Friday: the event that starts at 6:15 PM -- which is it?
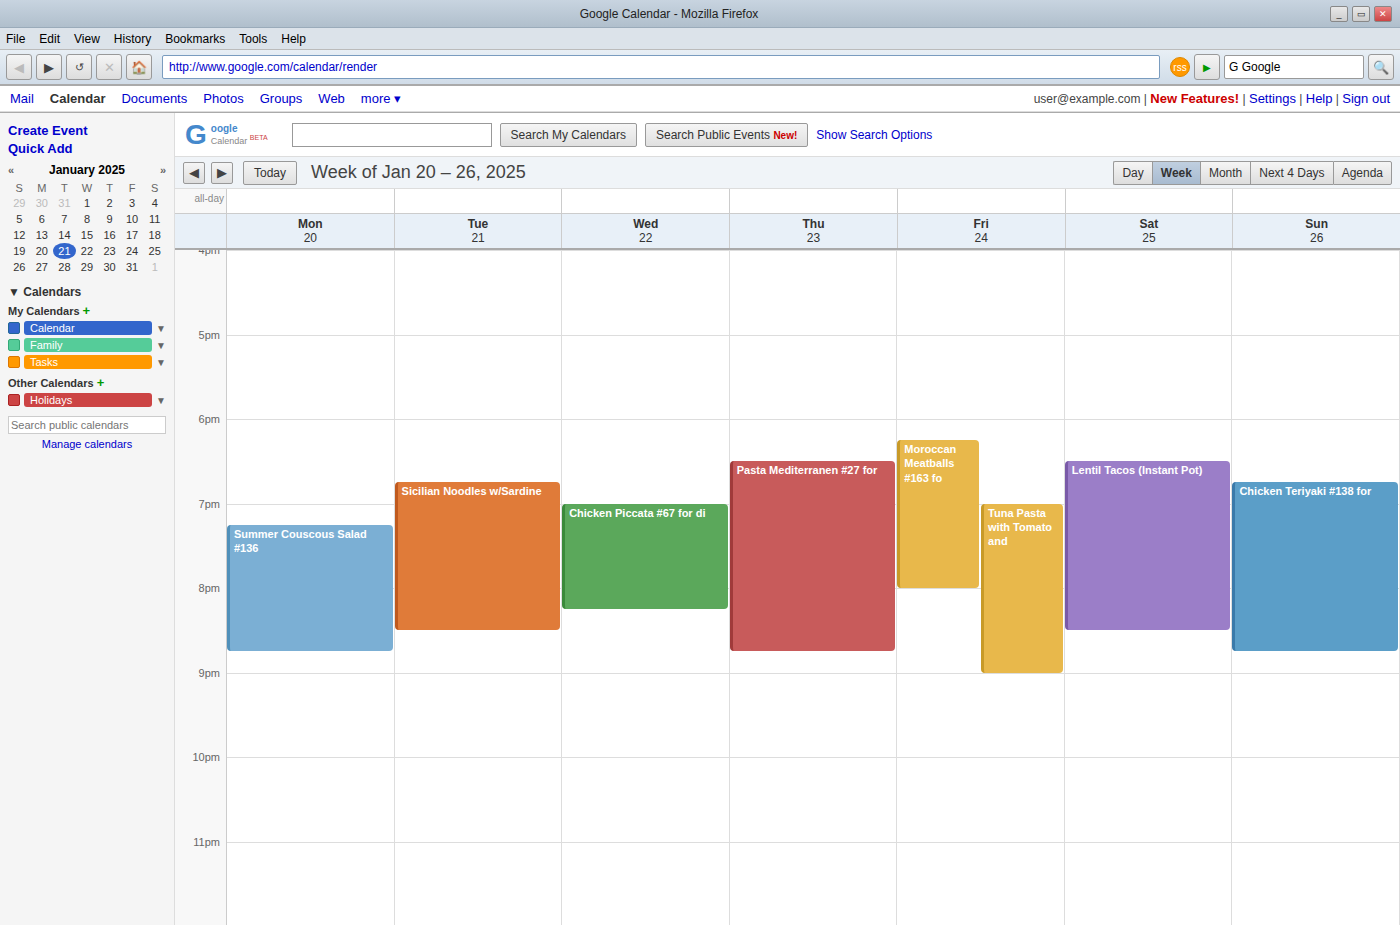
"Moroccan Meatballs #163 fo"